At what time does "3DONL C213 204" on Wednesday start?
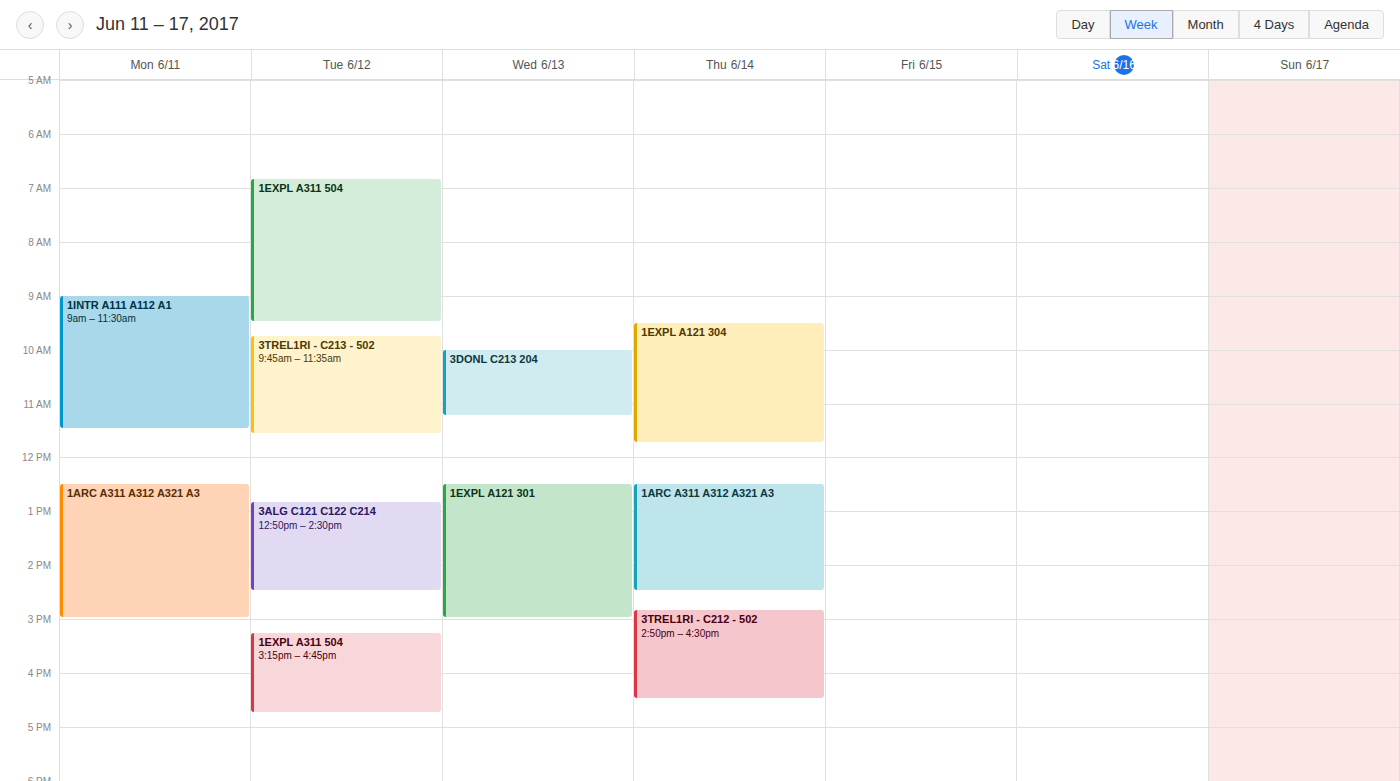
10:00 AM